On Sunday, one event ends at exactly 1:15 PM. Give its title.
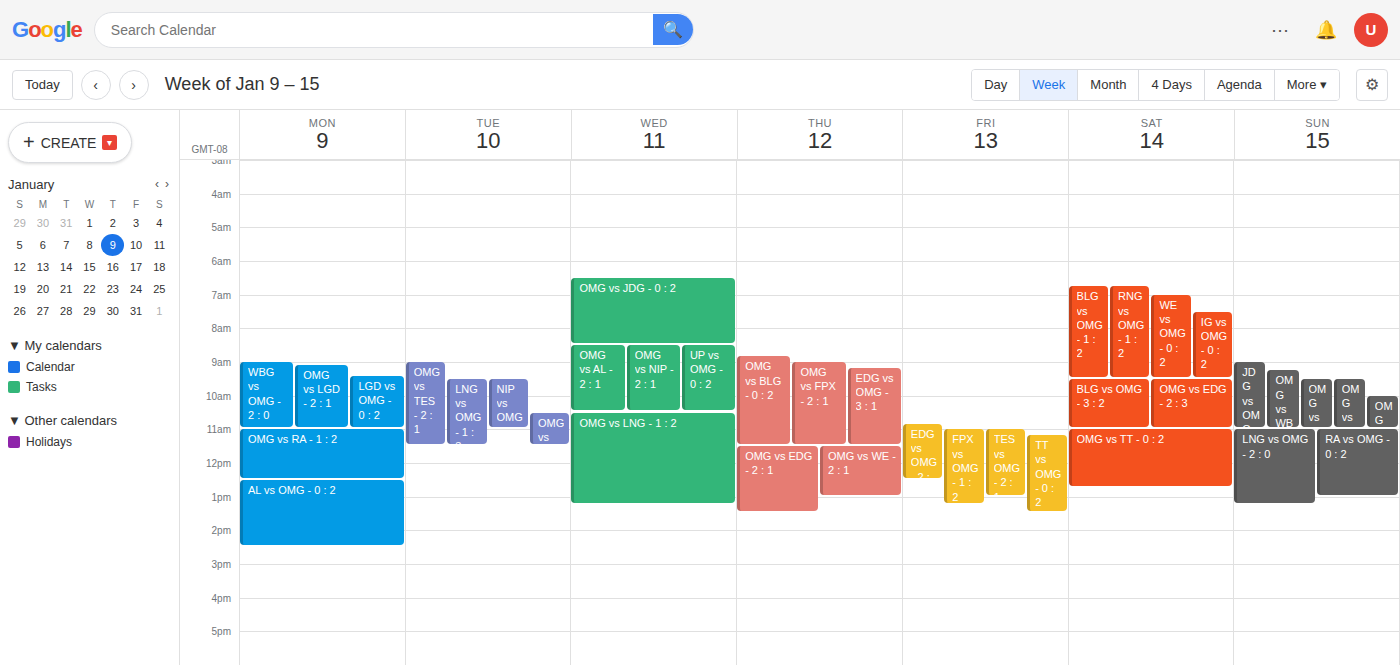
"LNG vs OMG - 2 : 0"